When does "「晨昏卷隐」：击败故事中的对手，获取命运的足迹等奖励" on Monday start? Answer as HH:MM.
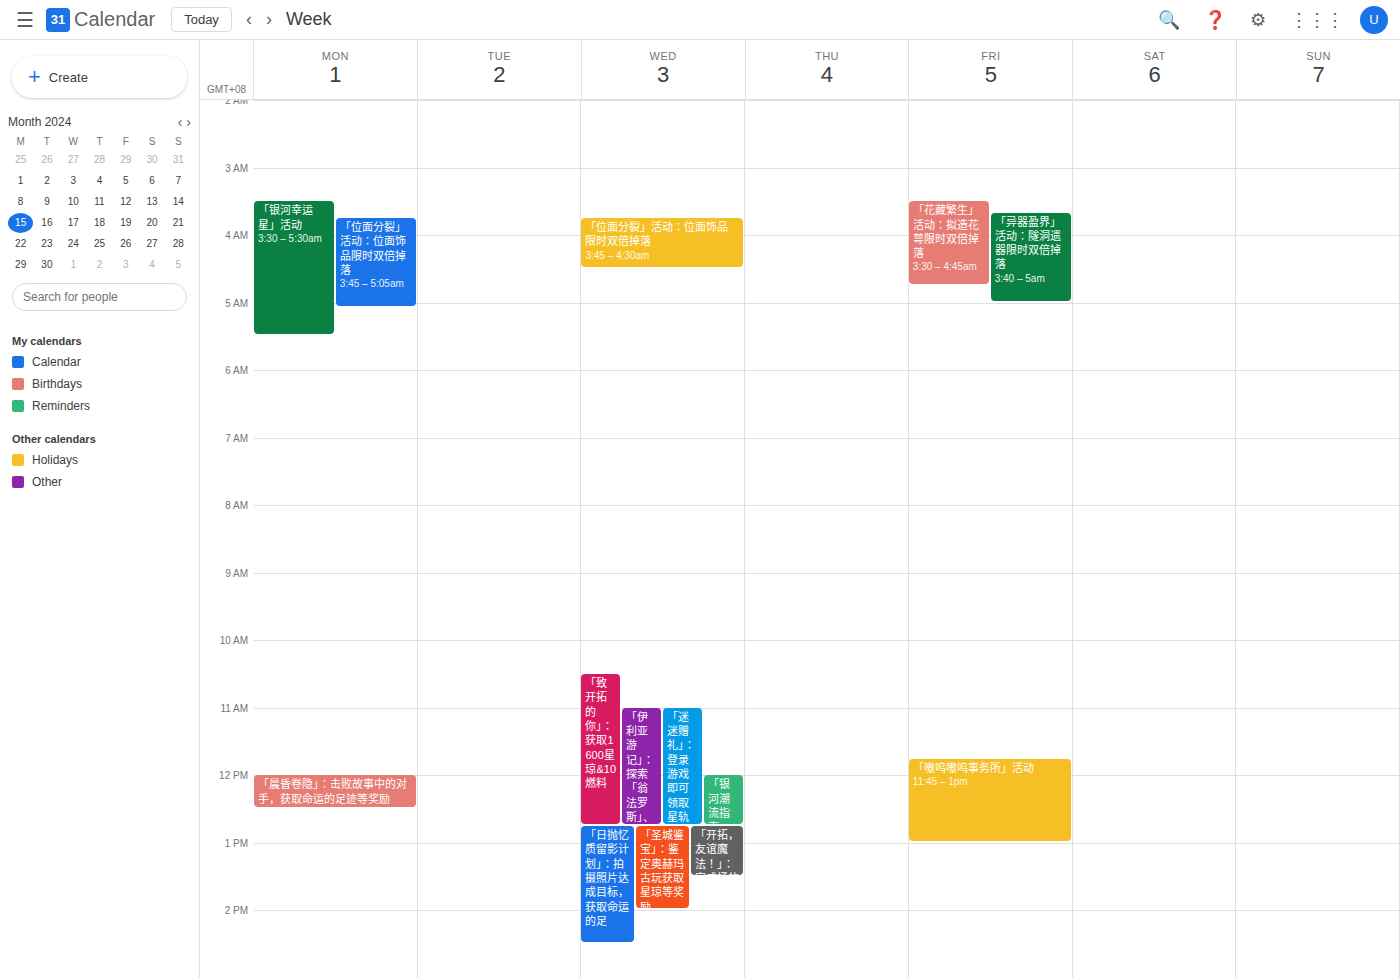
12:00